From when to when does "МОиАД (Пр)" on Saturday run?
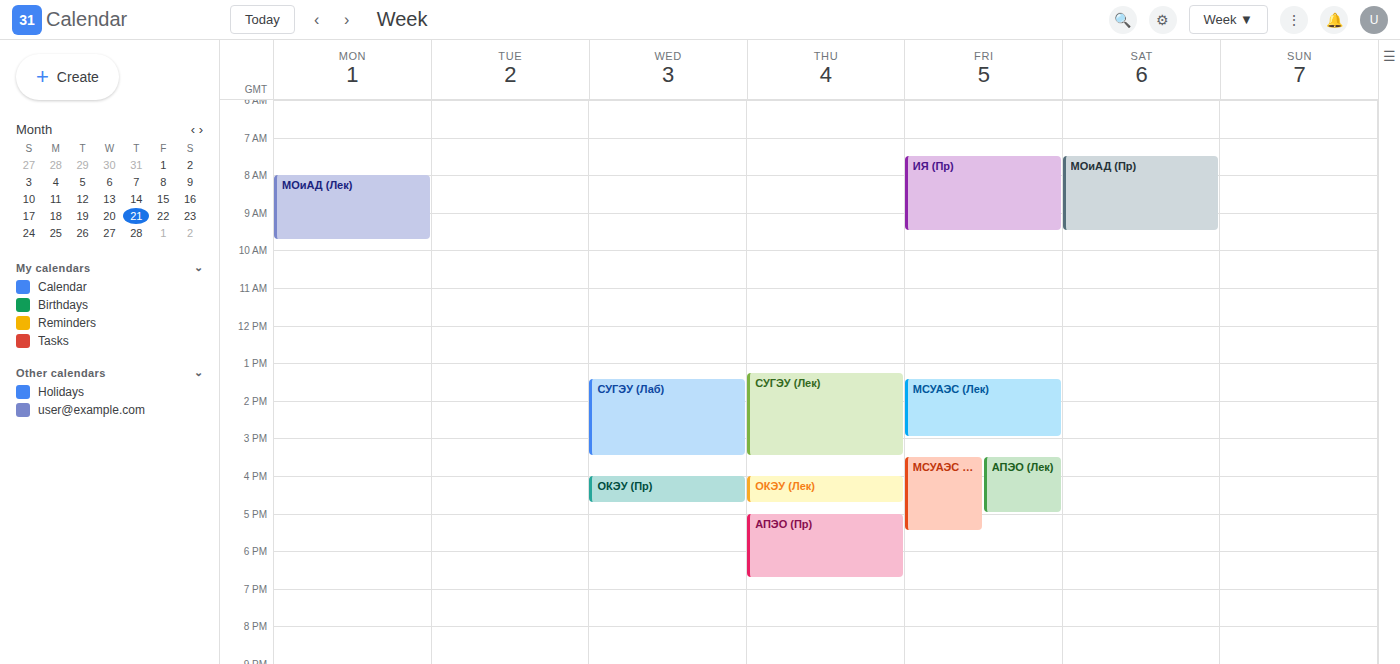
7:30 AM to 9:30 AM